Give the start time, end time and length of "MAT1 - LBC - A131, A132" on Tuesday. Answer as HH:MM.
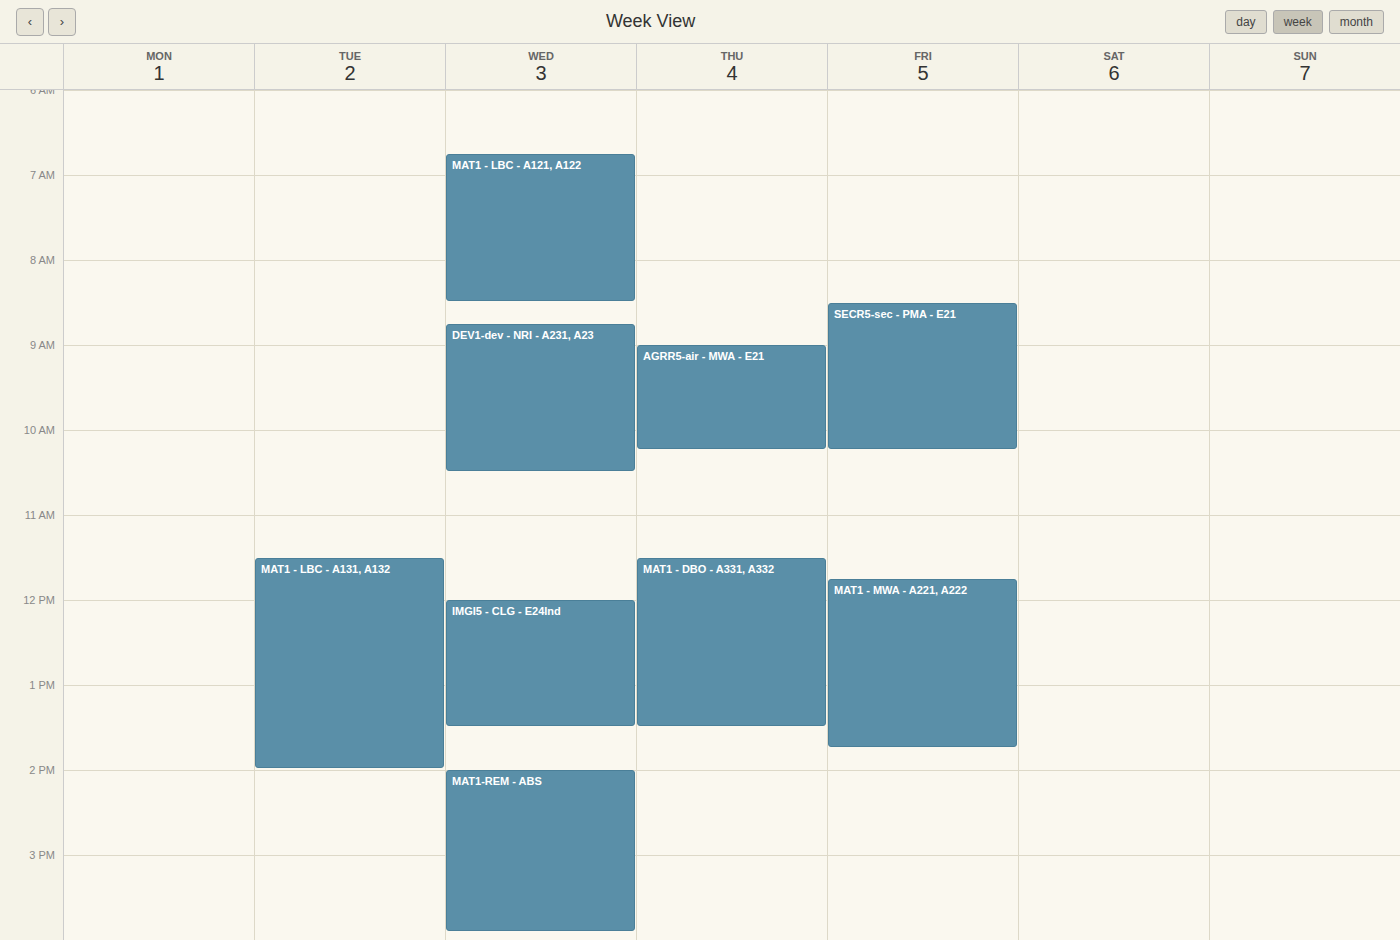
11:30 to 14:00, 2 hours 30 minutes